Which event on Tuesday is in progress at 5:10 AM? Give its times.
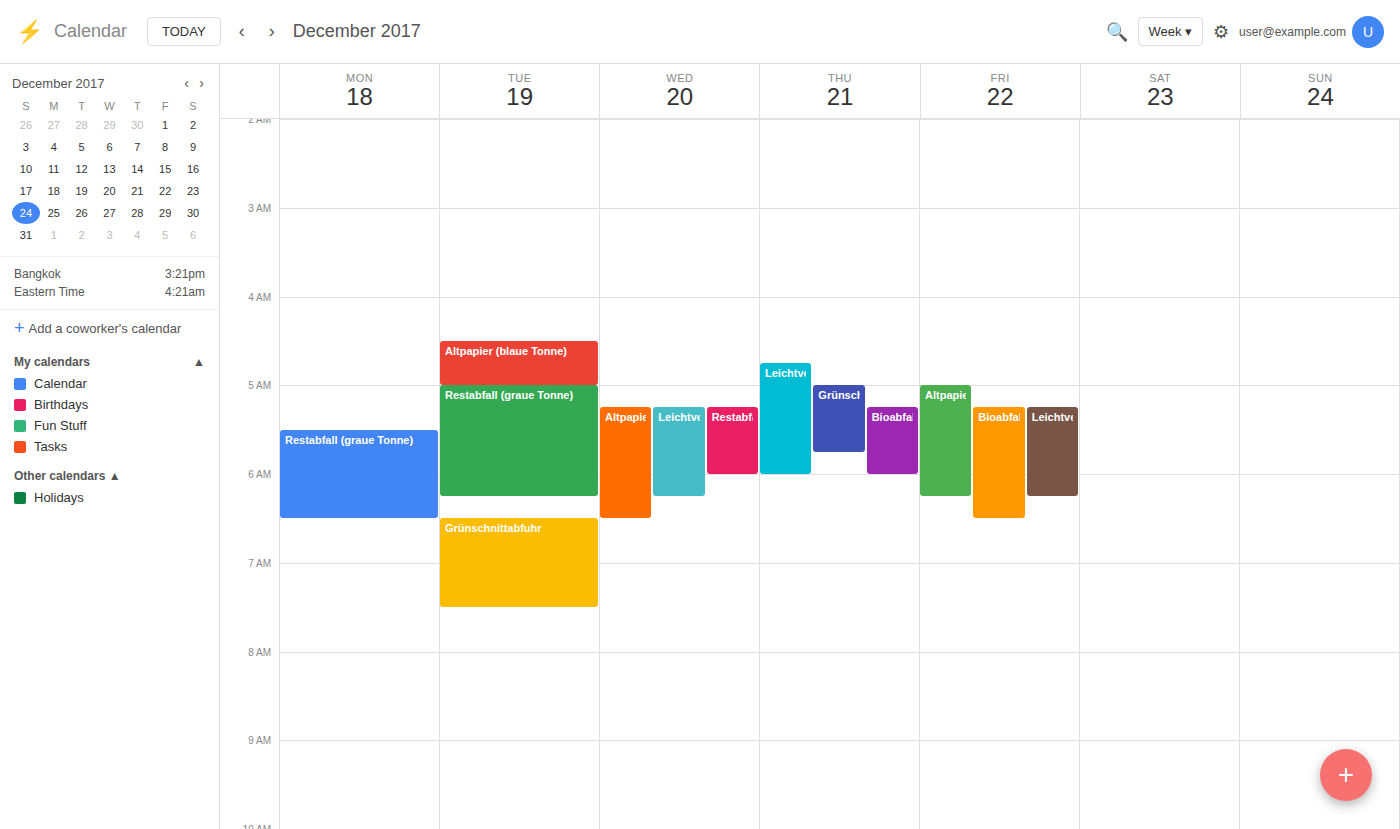
"Restabfall (graue Tonne)", 5:00 AM to 6:15 AM